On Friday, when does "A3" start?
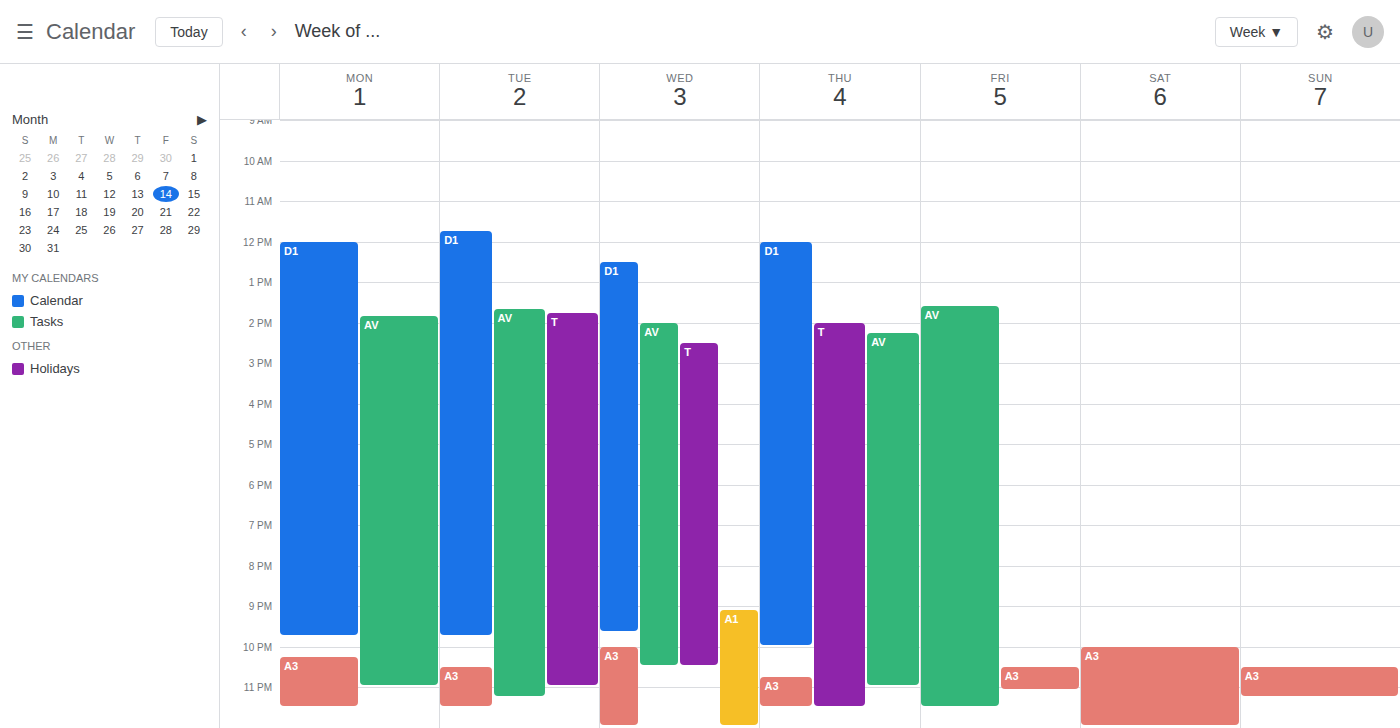
10:30 PM